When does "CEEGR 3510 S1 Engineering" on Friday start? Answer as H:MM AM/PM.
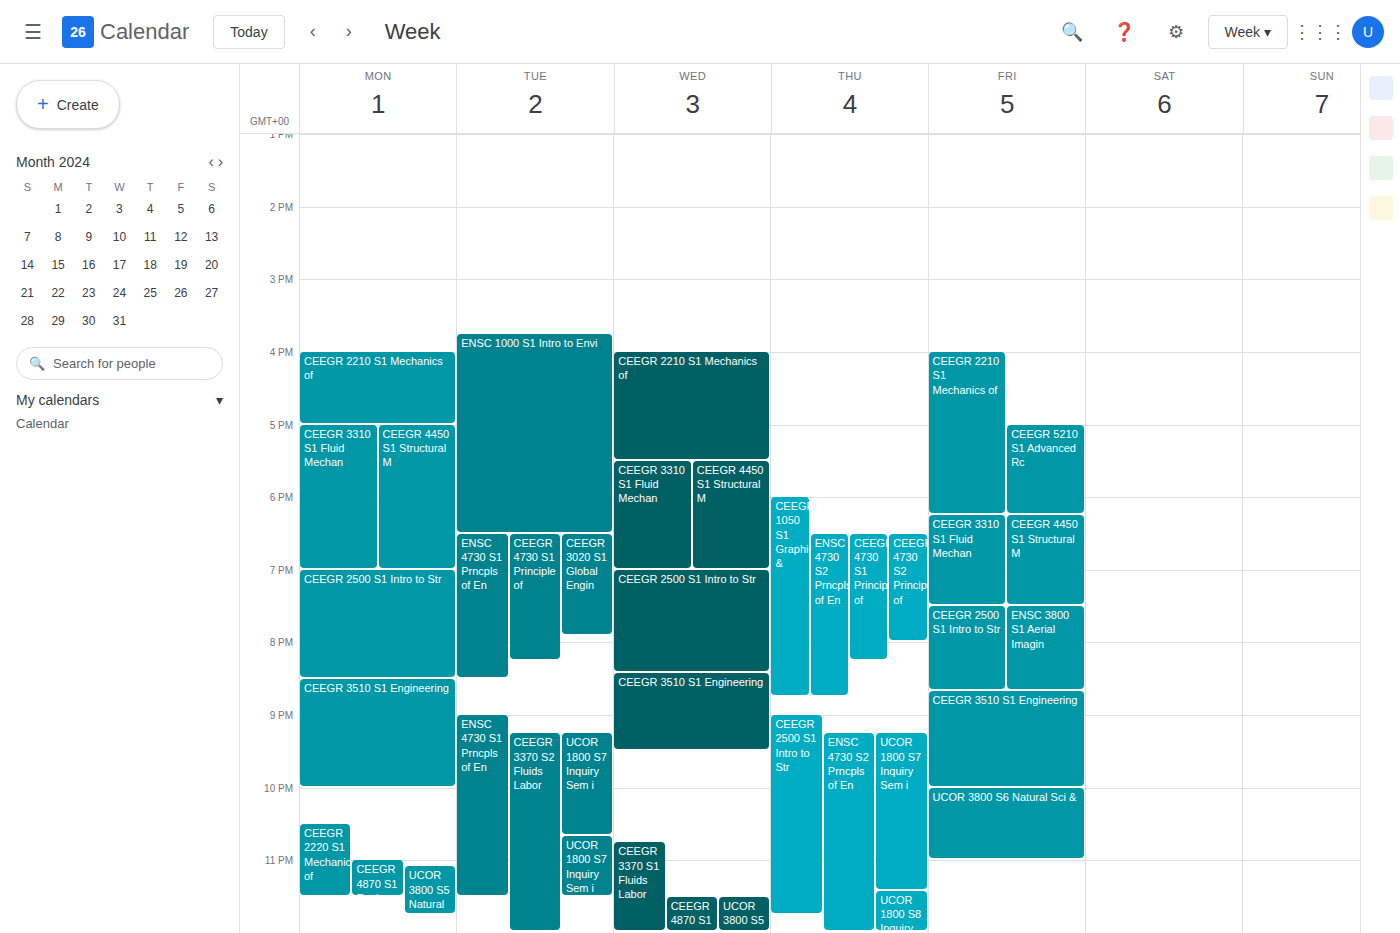
8:40 PM